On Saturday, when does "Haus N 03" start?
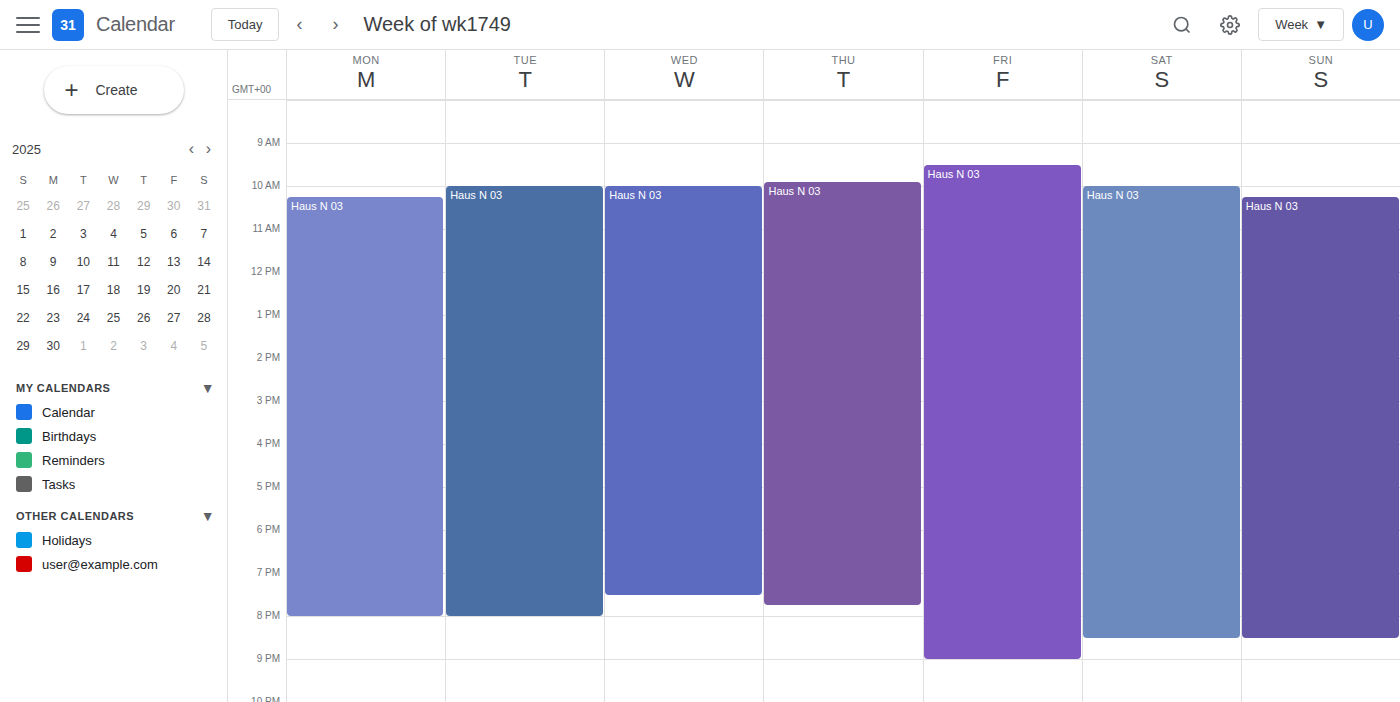
10:00